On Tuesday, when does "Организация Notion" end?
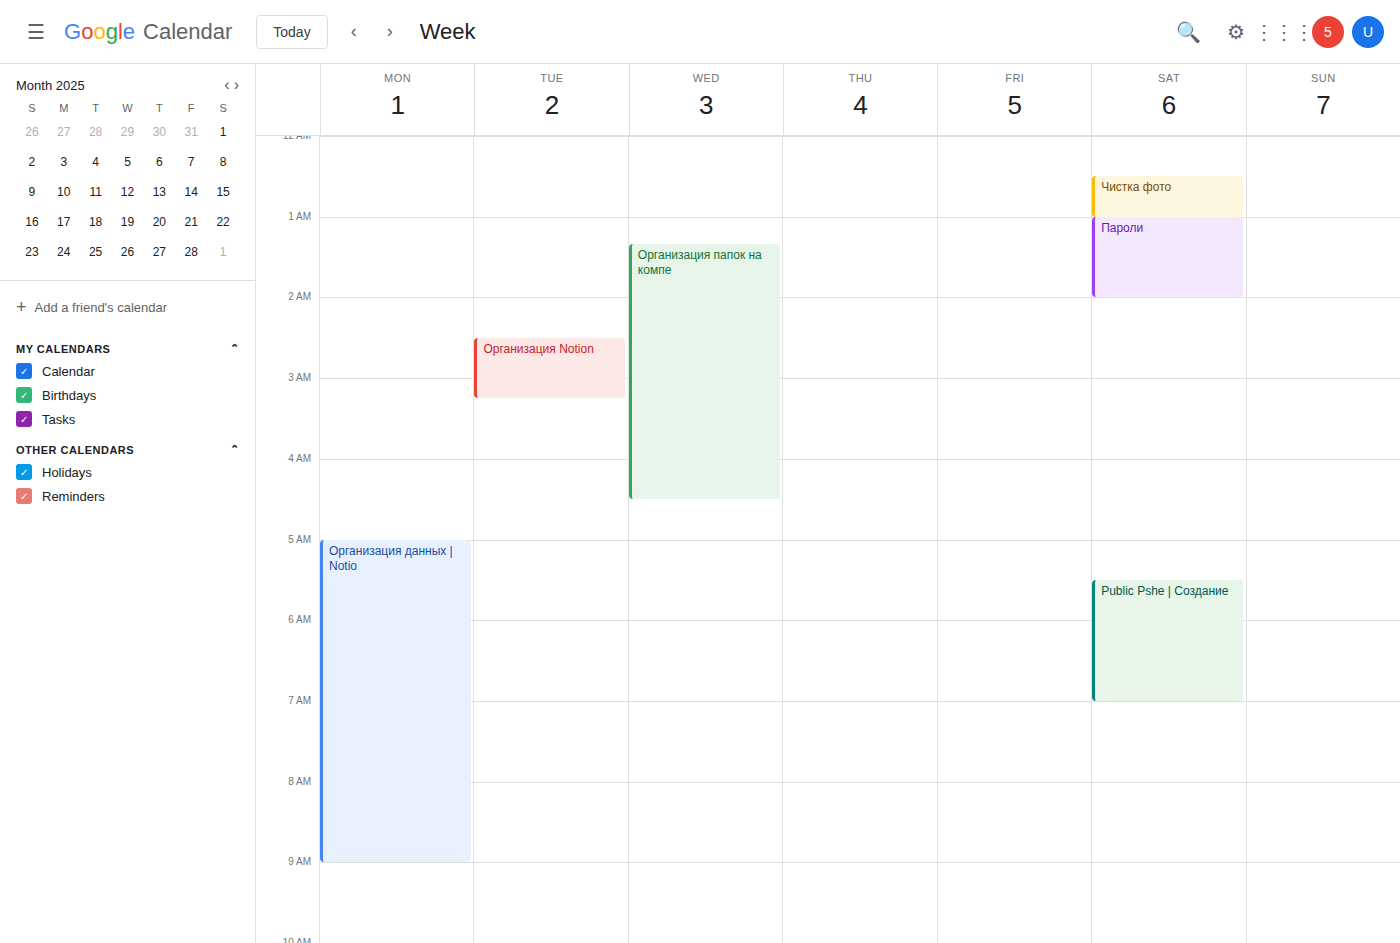
3:15 AM